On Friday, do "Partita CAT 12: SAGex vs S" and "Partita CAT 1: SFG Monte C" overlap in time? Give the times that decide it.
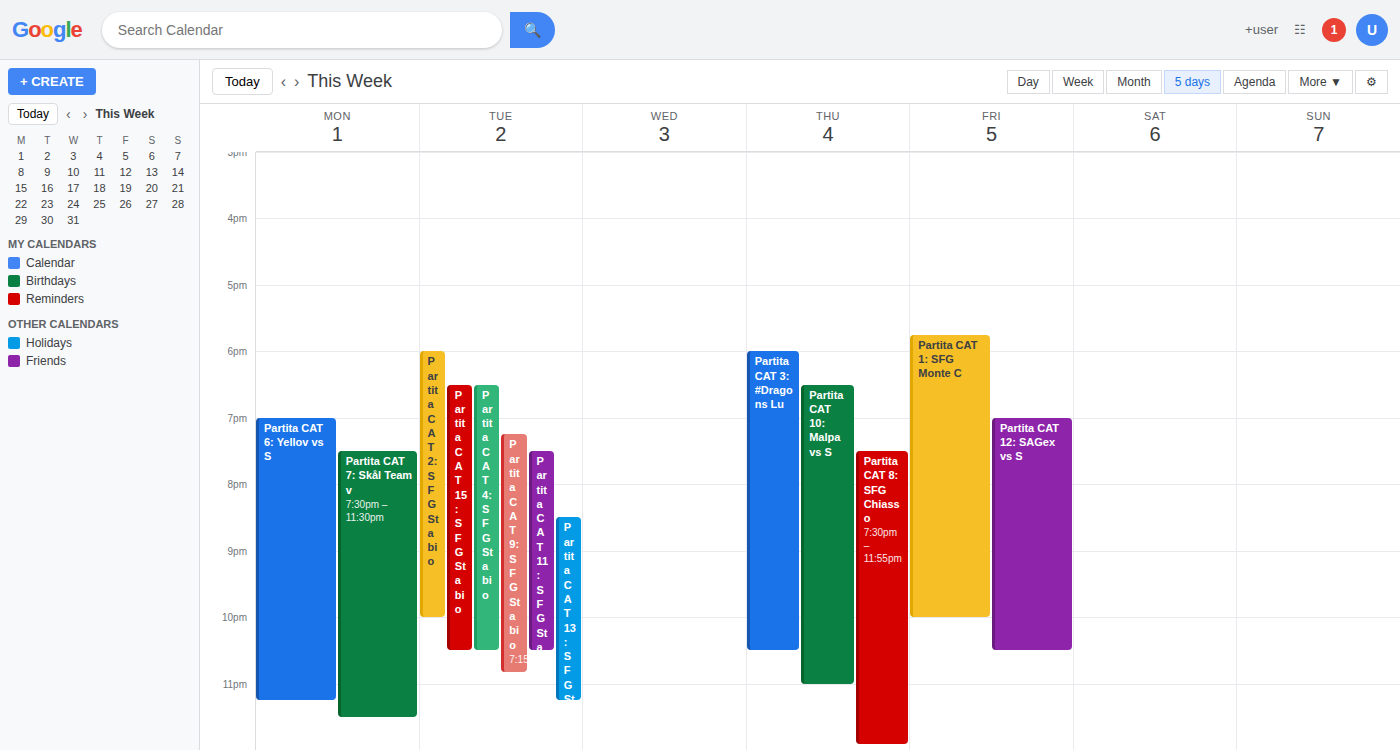
"Partita CAT 12: SAGex vs S" starts at 7:00 PM, before "Partita CAT 1: SFG Monte C" ends at 10:00 PM -- they overlap.